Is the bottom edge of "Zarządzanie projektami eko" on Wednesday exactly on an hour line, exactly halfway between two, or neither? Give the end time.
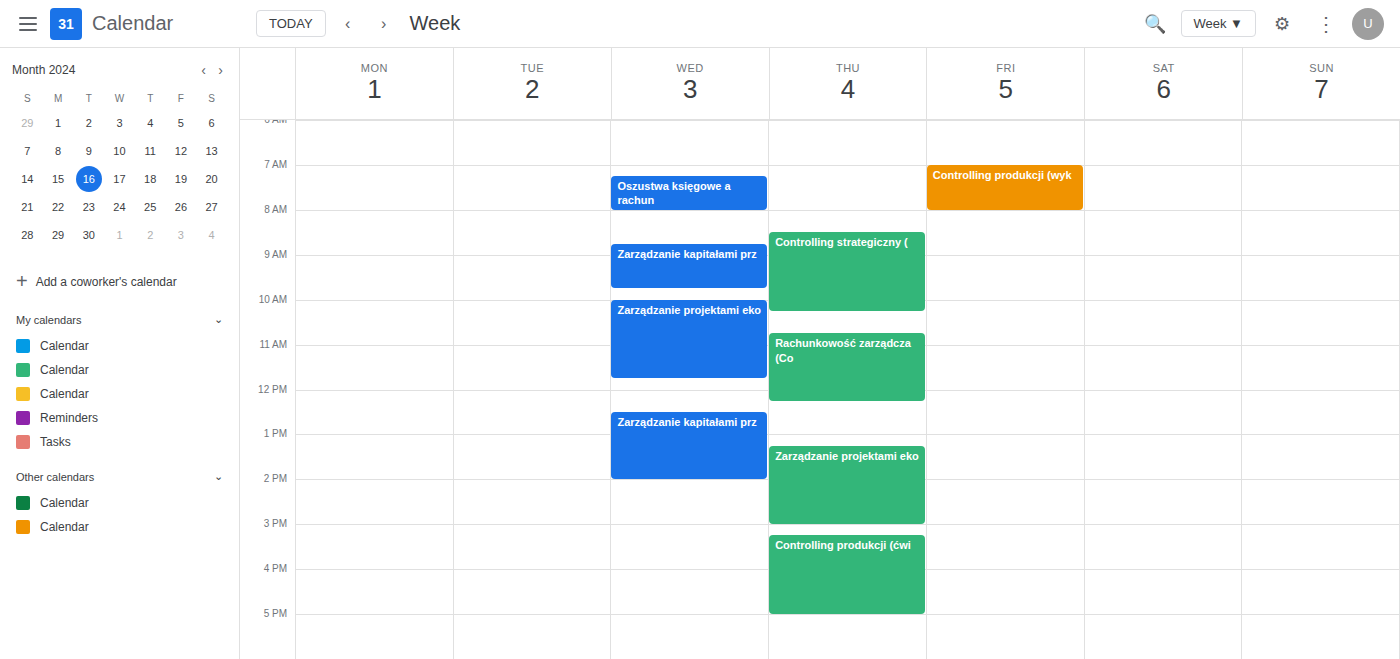
11:45 AM -- neither: three quarters of the way from the 11 AM line to the 12 PM line.